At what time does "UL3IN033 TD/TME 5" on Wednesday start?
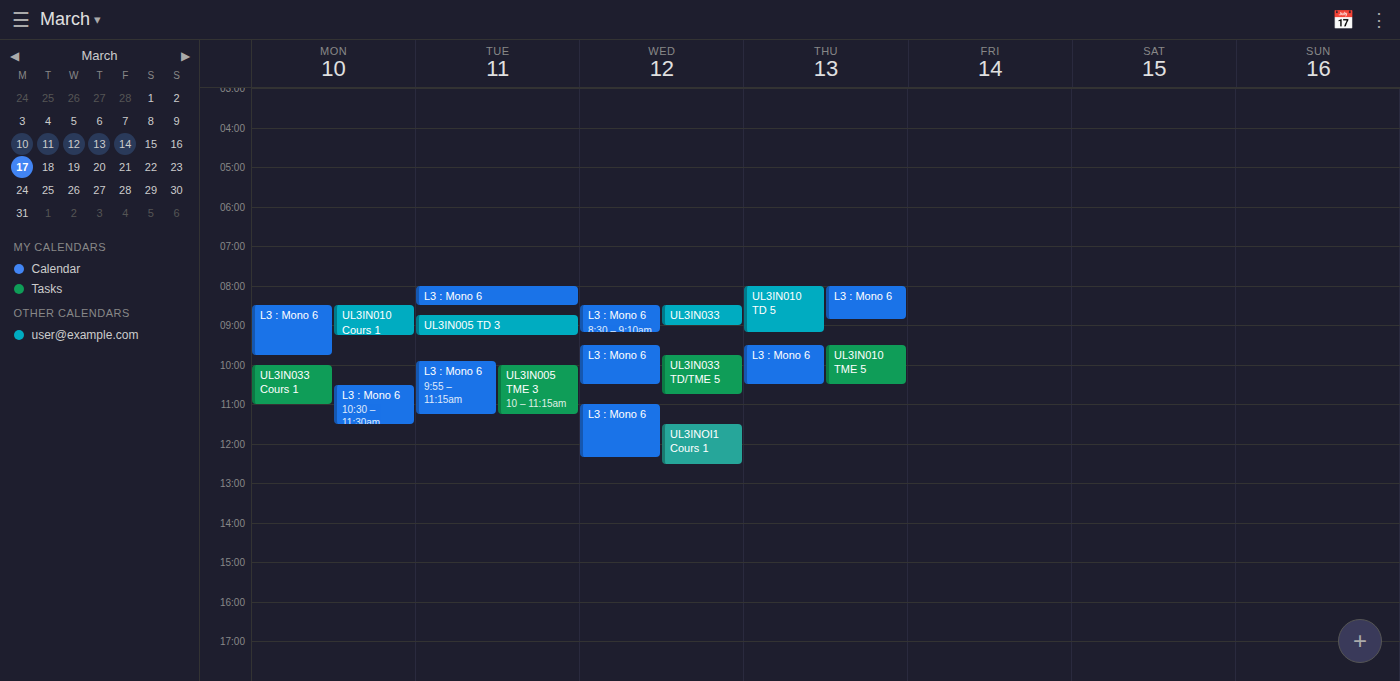
9:45 AM